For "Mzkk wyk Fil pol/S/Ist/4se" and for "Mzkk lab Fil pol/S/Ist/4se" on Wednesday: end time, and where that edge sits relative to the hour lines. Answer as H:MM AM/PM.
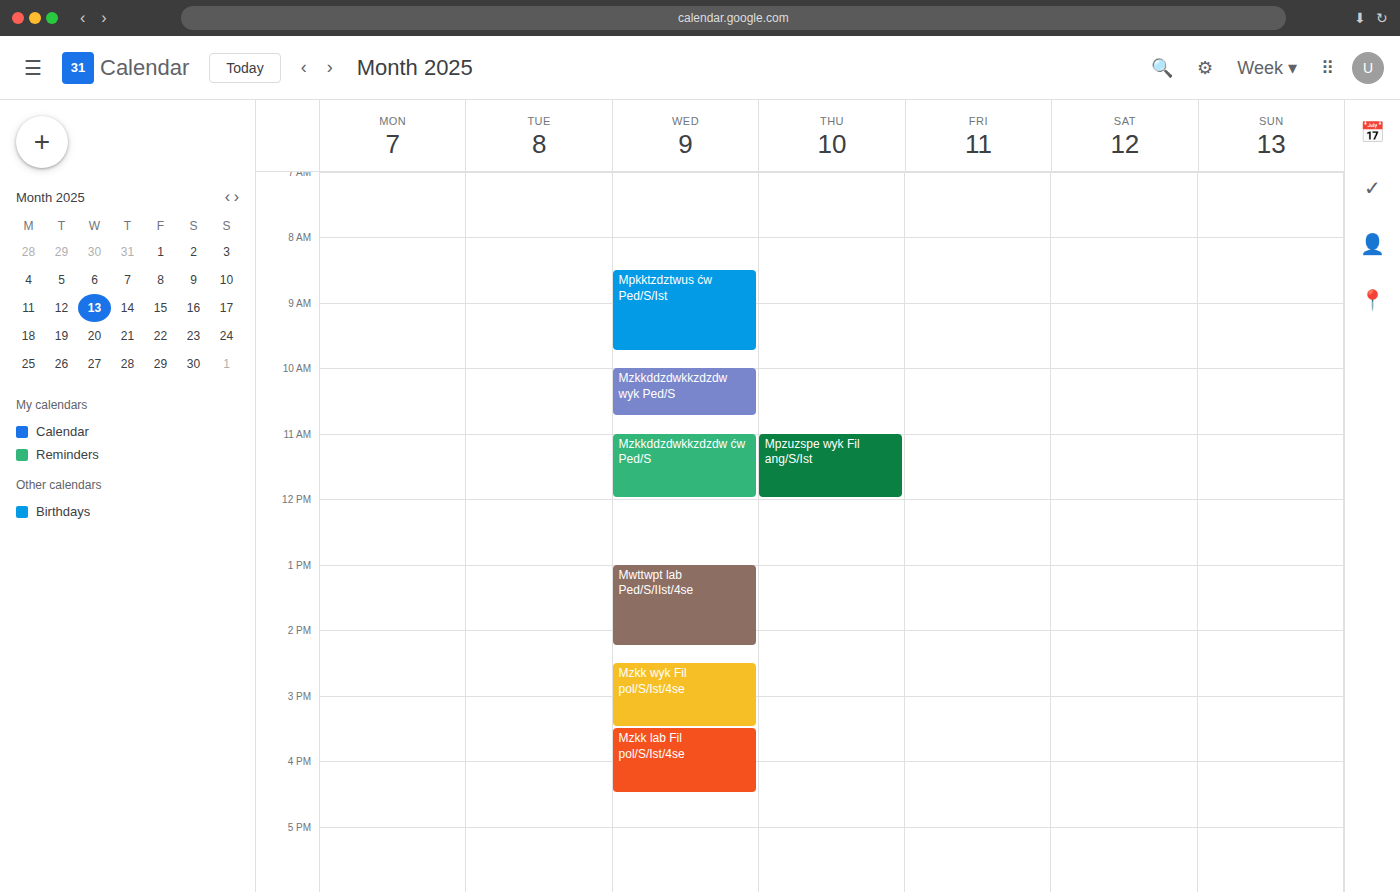
"Mzkk wyk Fil pol/S/Ist/4se": 3:30 PM, halfway between the 3 PM and 4 PM lines. "Mzkk lab Fil pol/S/Ist/4se": 4:30 PM, halfway between the 4 PM and 5 PM lines.